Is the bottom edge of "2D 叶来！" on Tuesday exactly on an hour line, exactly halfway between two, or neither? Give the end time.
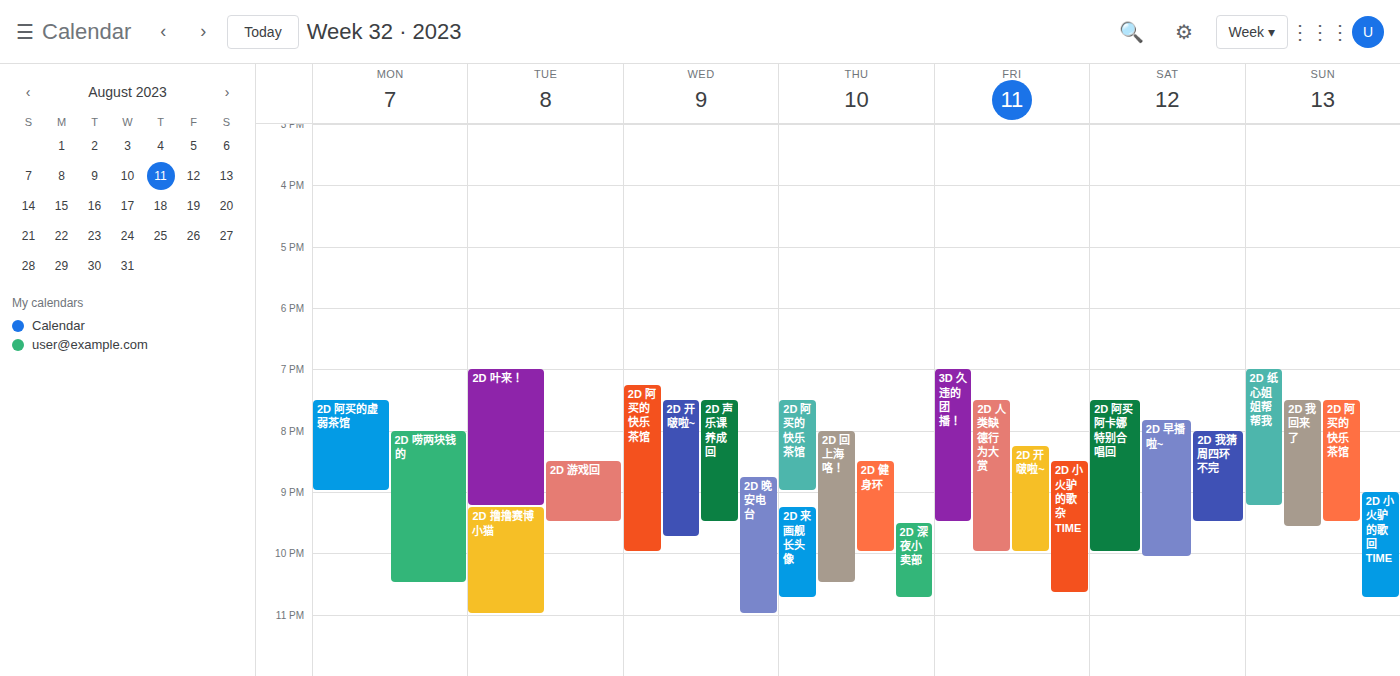
9:15 PM -- neither: a quarter of the way from the 9 PM line to the 10 PM line.